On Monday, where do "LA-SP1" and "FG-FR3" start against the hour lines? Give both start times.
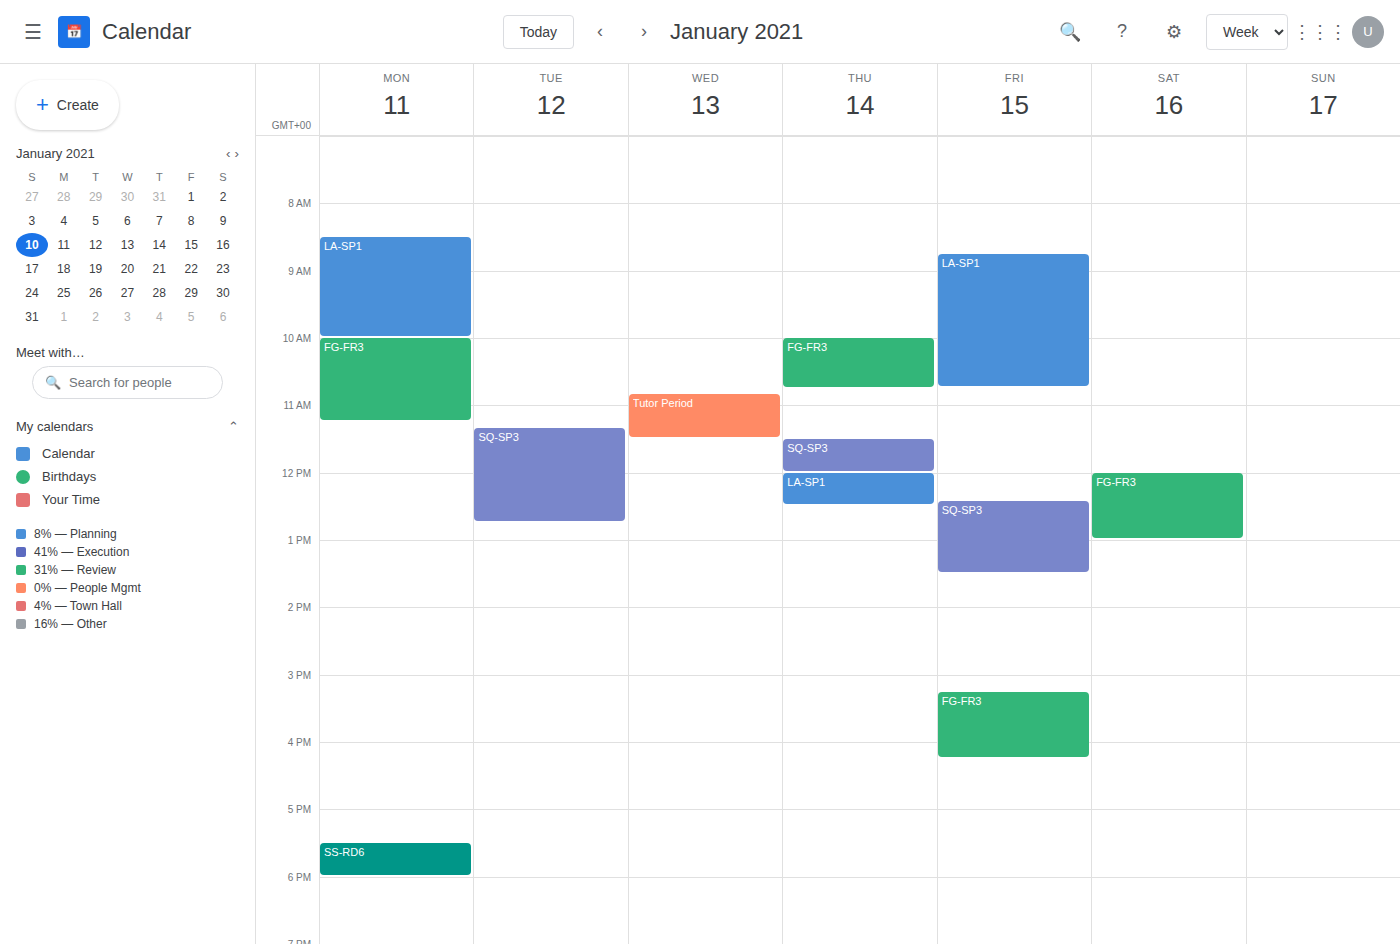
"LA-SP1": 8:30 AM, halfway between the 8 AM and 9 AM lines. "FG-FR3": 10:00 AM, exactly on the 10 AM line.